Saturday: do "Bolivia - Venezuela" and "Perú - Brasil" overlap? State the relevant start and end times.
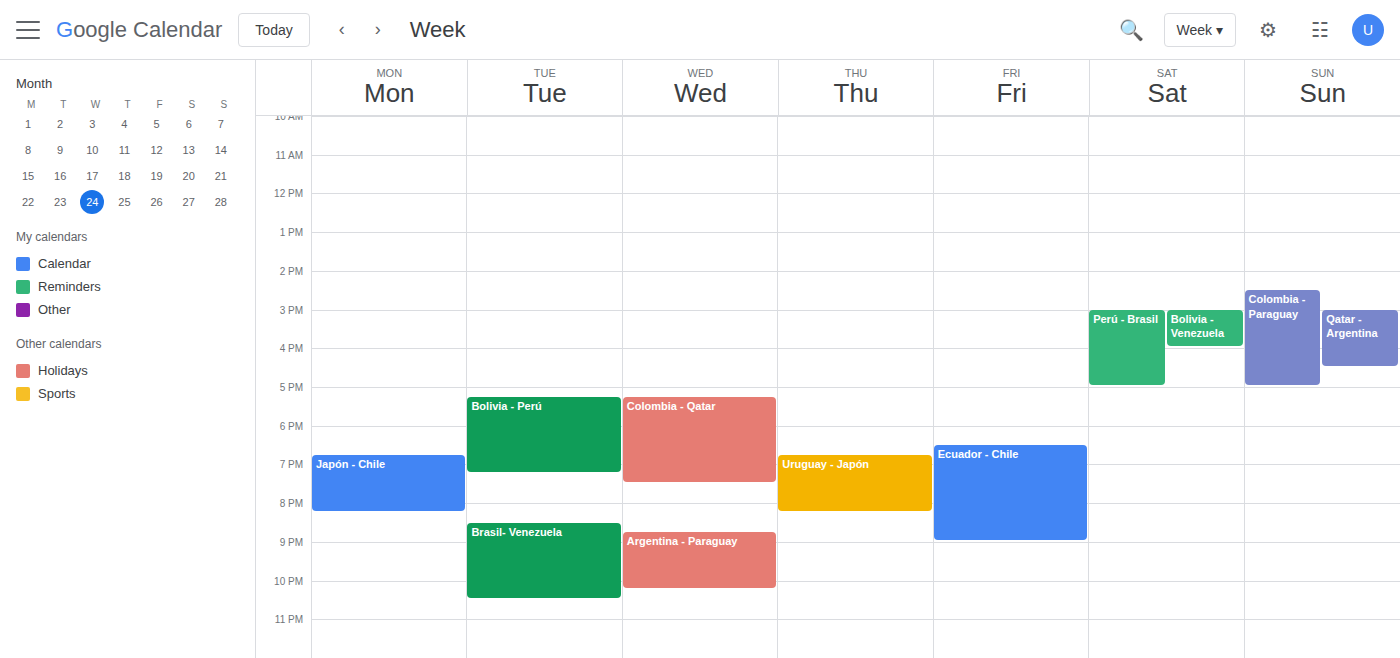
"Bolivia - Venezuela" runs 3:00 PM to 4:00 PM, inside "Perú - Brasil" -- they overlap.